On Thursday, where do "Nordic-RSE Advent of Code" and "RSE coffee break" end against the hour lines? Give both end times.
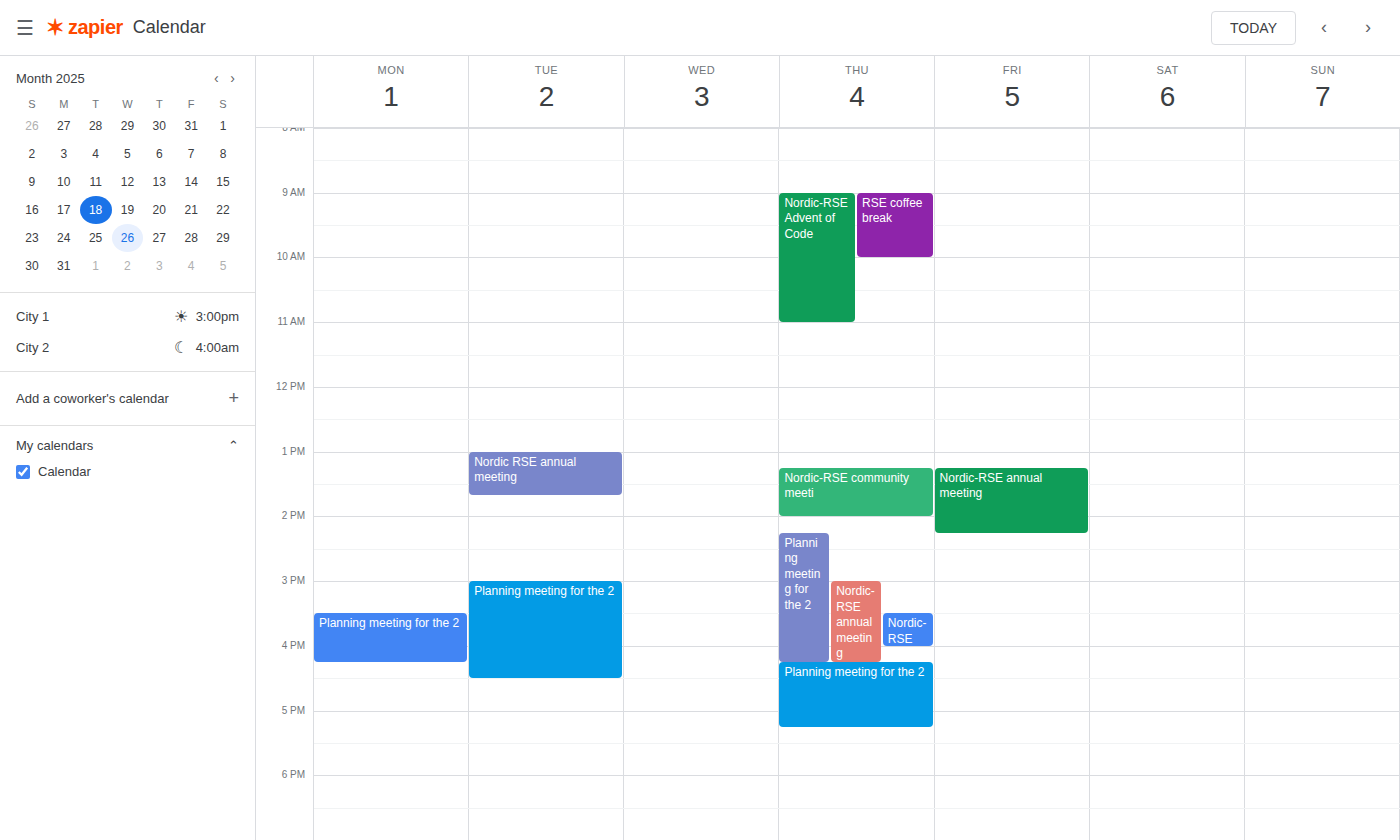
"Nordic-RSE Advent of Code": 11:00 AM, exactly on the 11 AM line. "RSE coffee break": 10:00 AM, exactly on the 10 AM line.